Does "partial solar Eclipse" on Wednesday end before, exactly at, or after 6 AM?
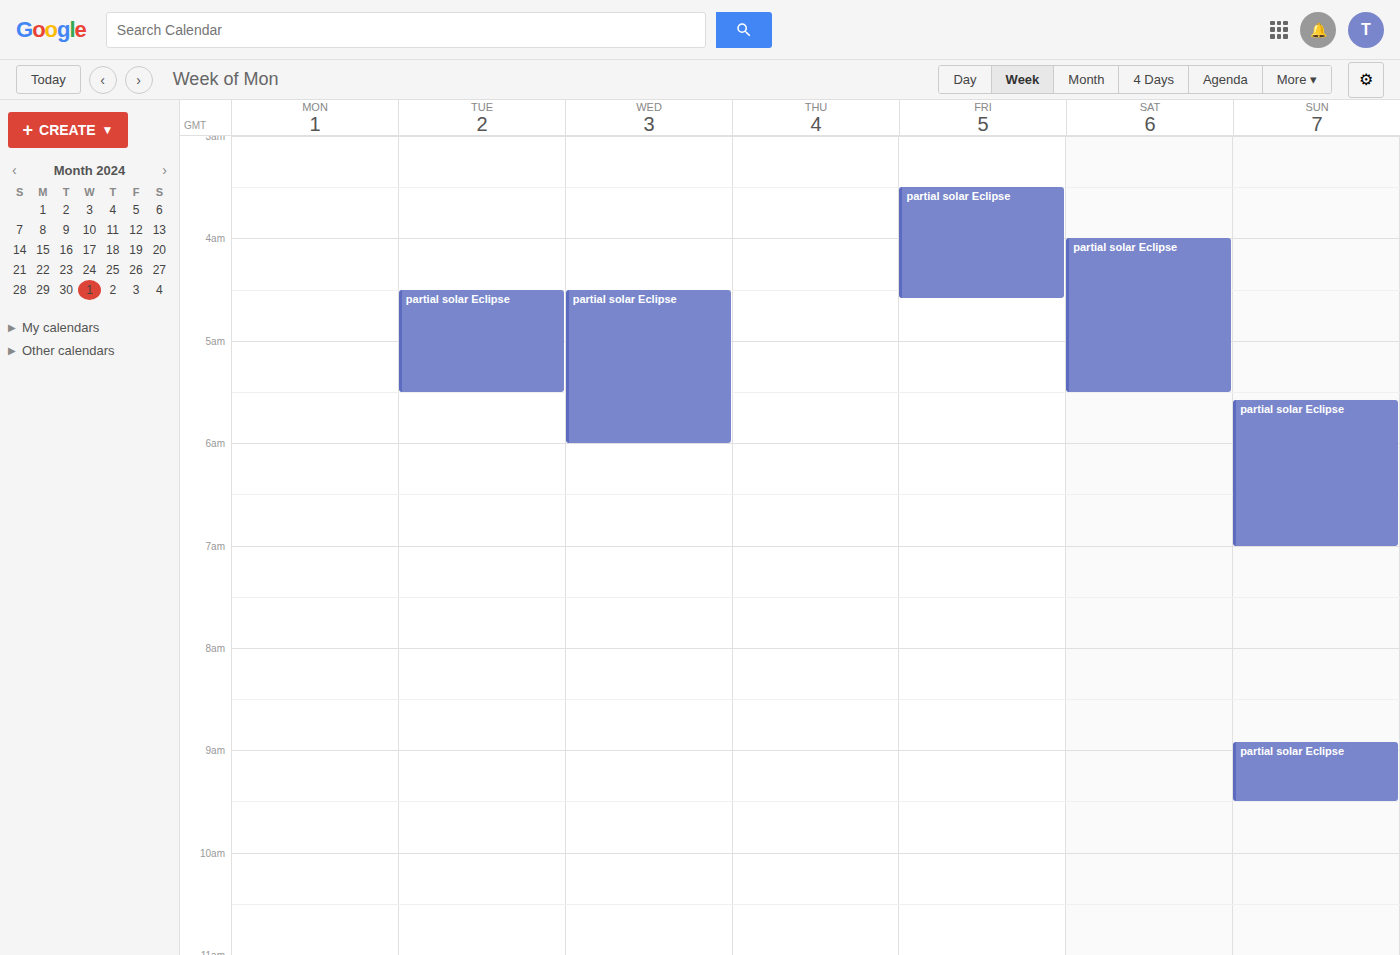
6:00 AM -- exactly at 6 AM, on the 6 AM line.